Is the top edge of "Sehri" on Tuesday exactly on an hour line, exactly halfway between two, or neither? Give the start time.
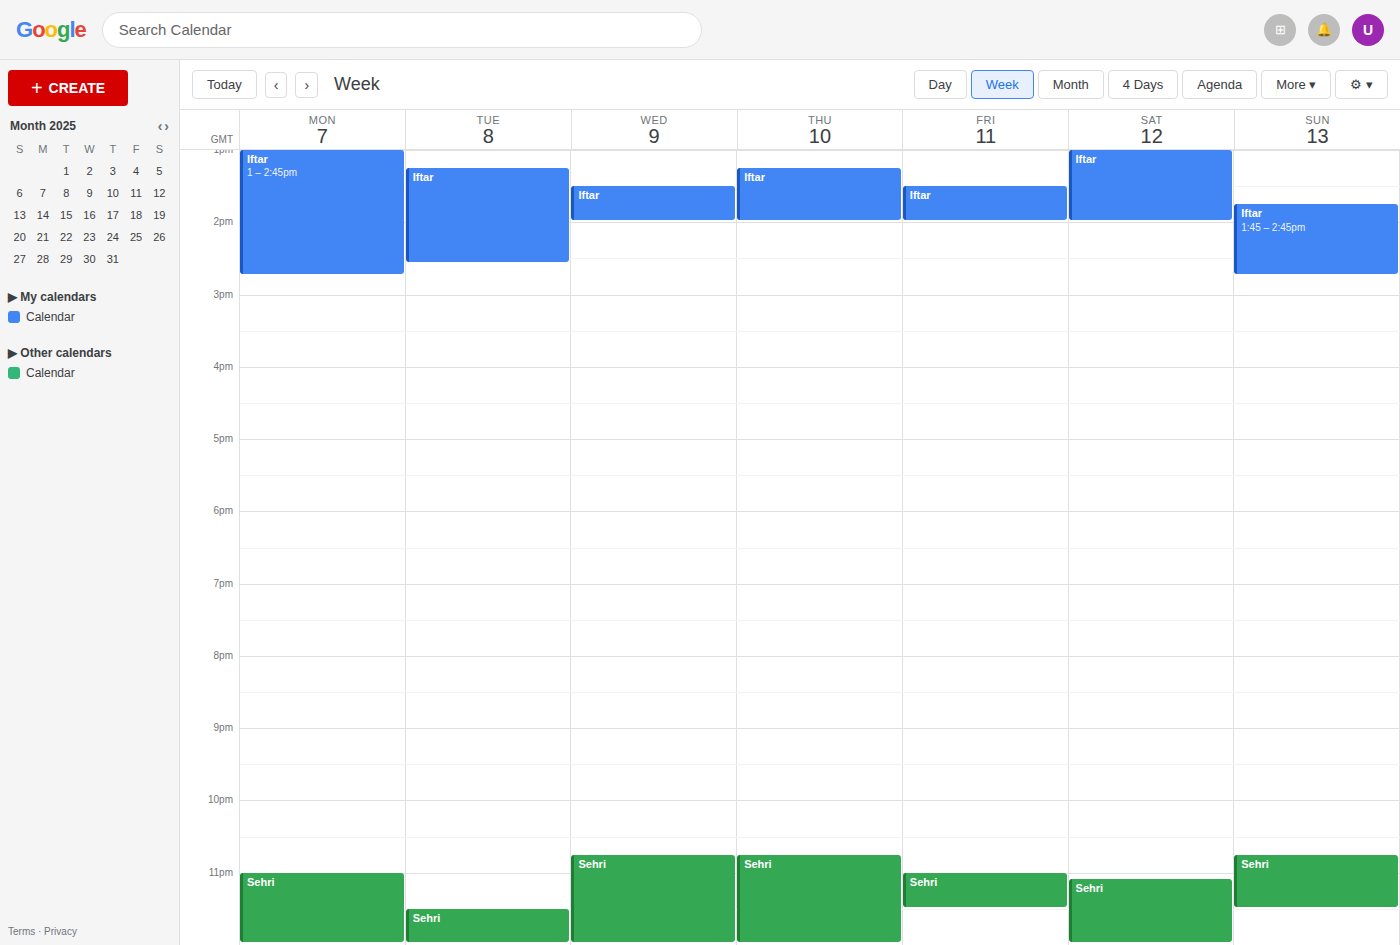
11:30 PM -- halfway between the 11 PM and 12 AM lines.